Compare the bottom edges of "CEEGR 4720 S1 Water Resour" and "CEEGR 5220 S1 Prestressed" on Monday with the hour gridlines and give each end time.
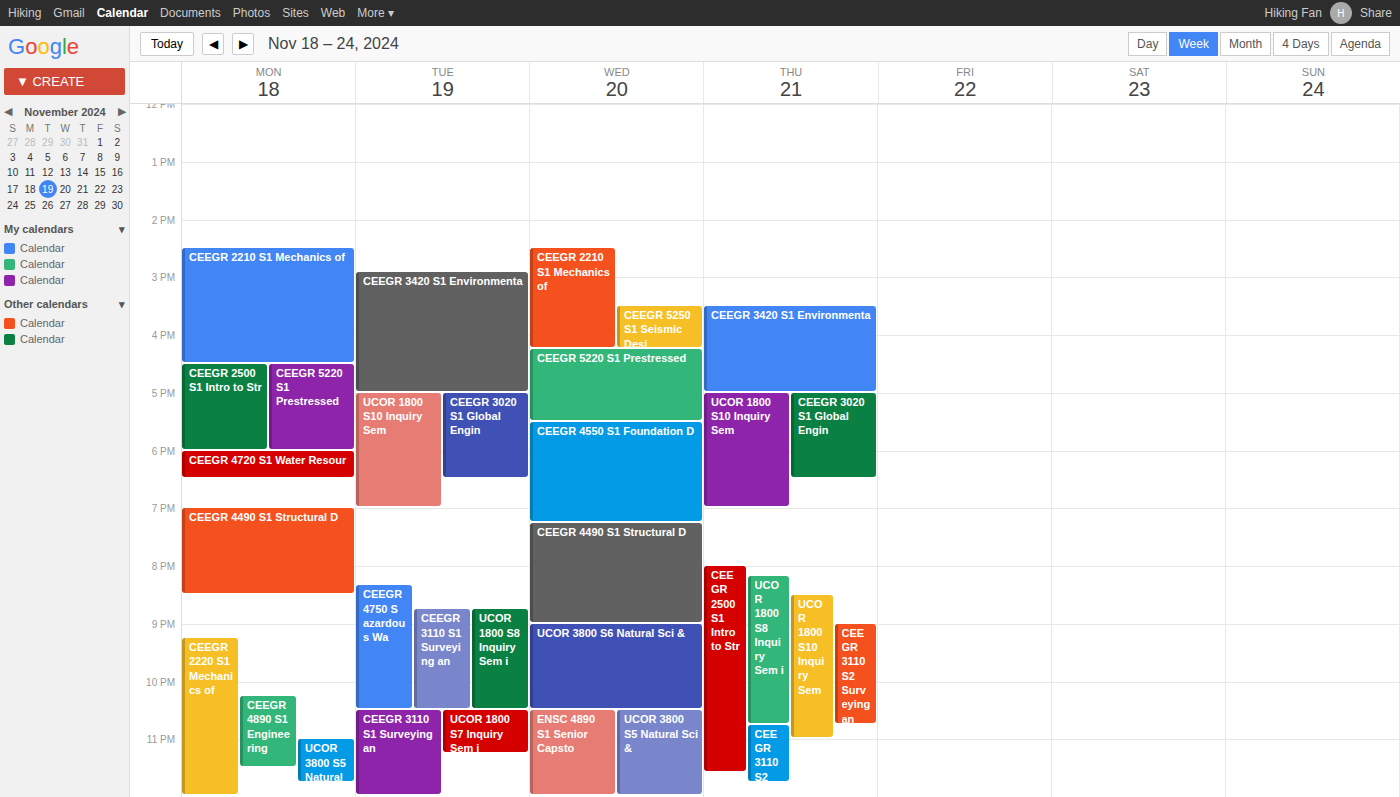
"CEEGR 4720 S1 Water Resour": 6:30 PM, halfway between the 6 PM and 7 PM lines. "CEEGR 5220 S1 Prestressed": 6:00 PM, exactly on the 6 PM line.